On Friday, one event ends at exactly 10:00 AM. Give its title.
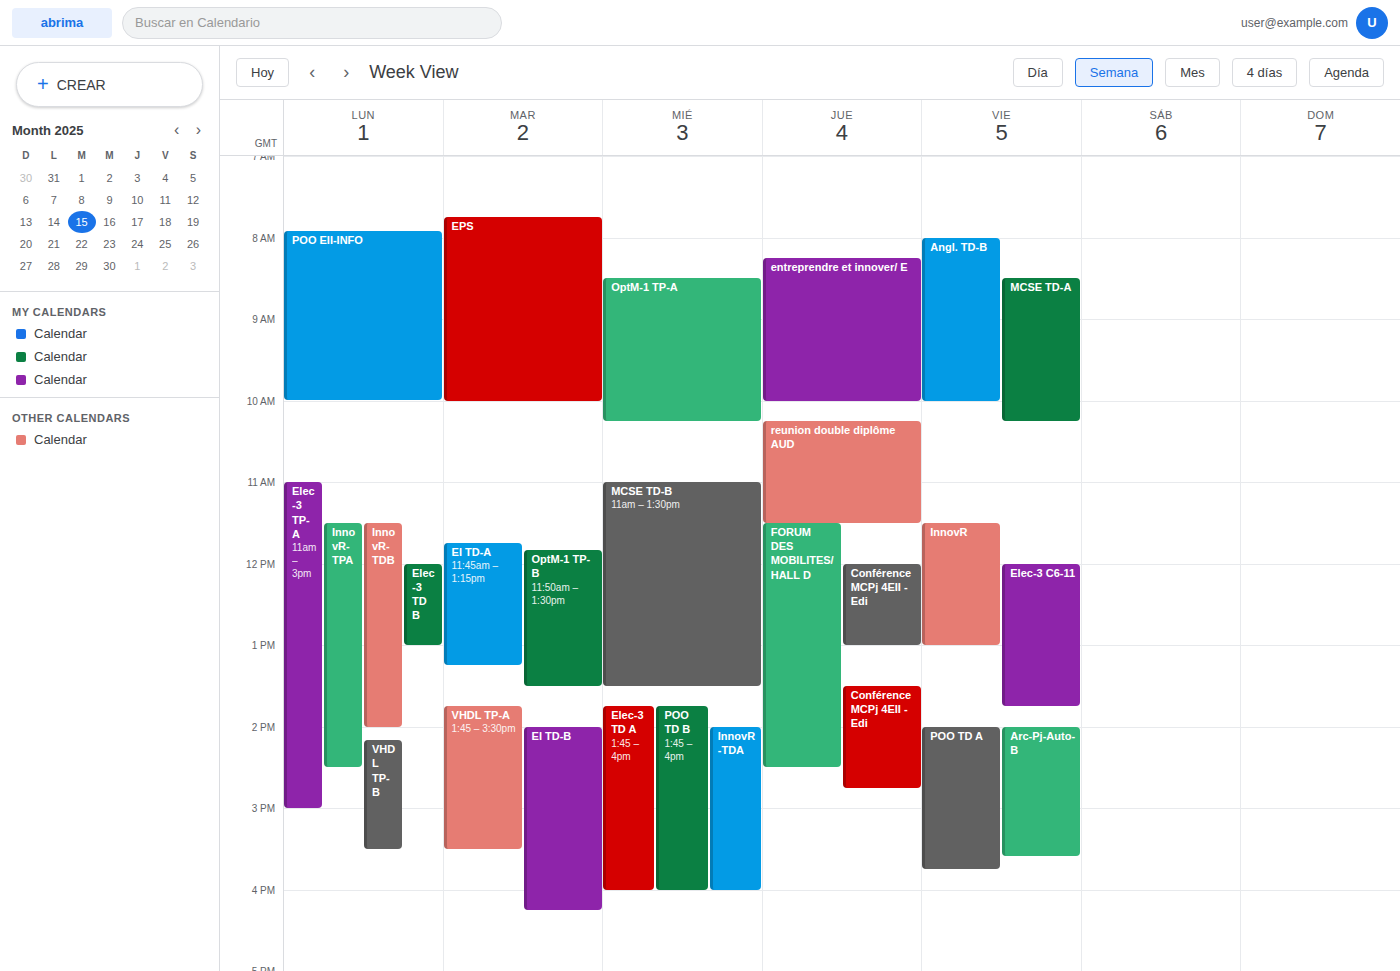
"Angl. TD-B"